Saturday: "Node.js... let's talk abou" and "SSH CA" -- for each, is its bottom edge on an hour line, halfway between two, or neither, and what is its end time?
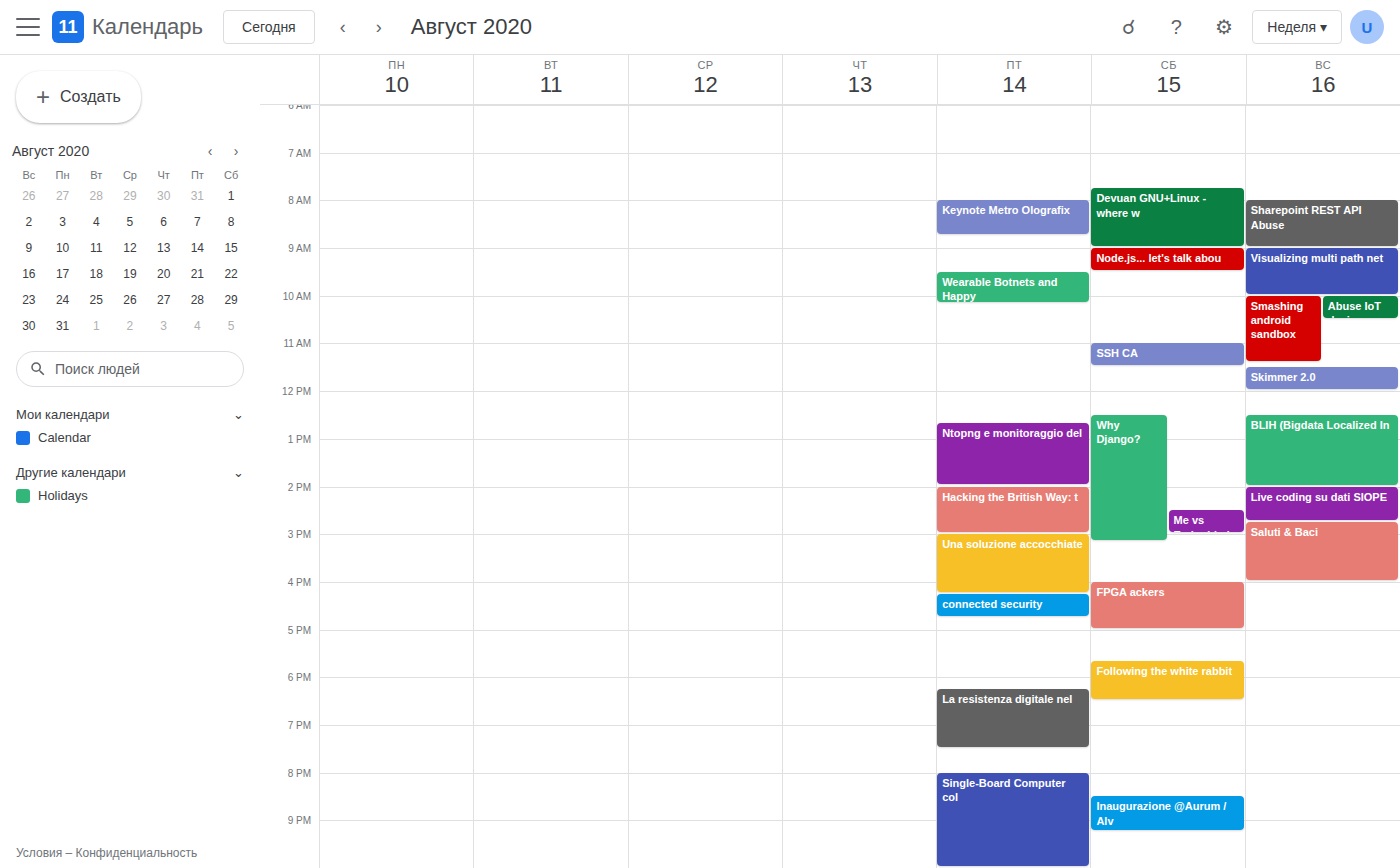
"Node.js... let's talk abou": 9:30 AM, halfway between the 9 AM and 10 AM lines. "SSH CA": 11:30 AM, halfway between the 11 AM and 12 PM lines.